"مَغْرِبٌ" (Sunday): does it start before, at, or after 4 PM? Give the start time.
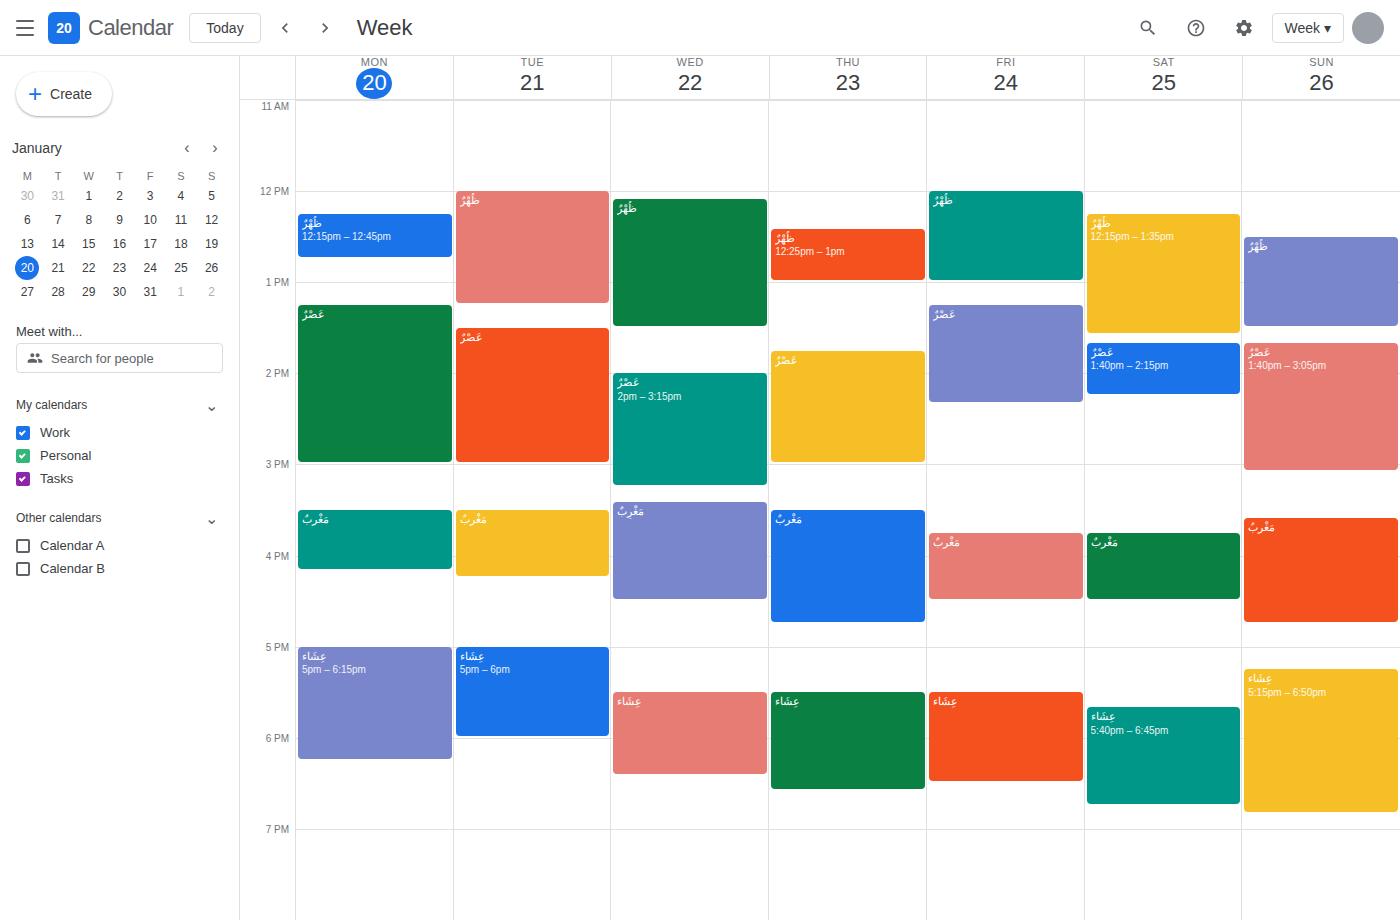
3:35 PM -- before 4 PM, 25 minutes above the 4 PM line.